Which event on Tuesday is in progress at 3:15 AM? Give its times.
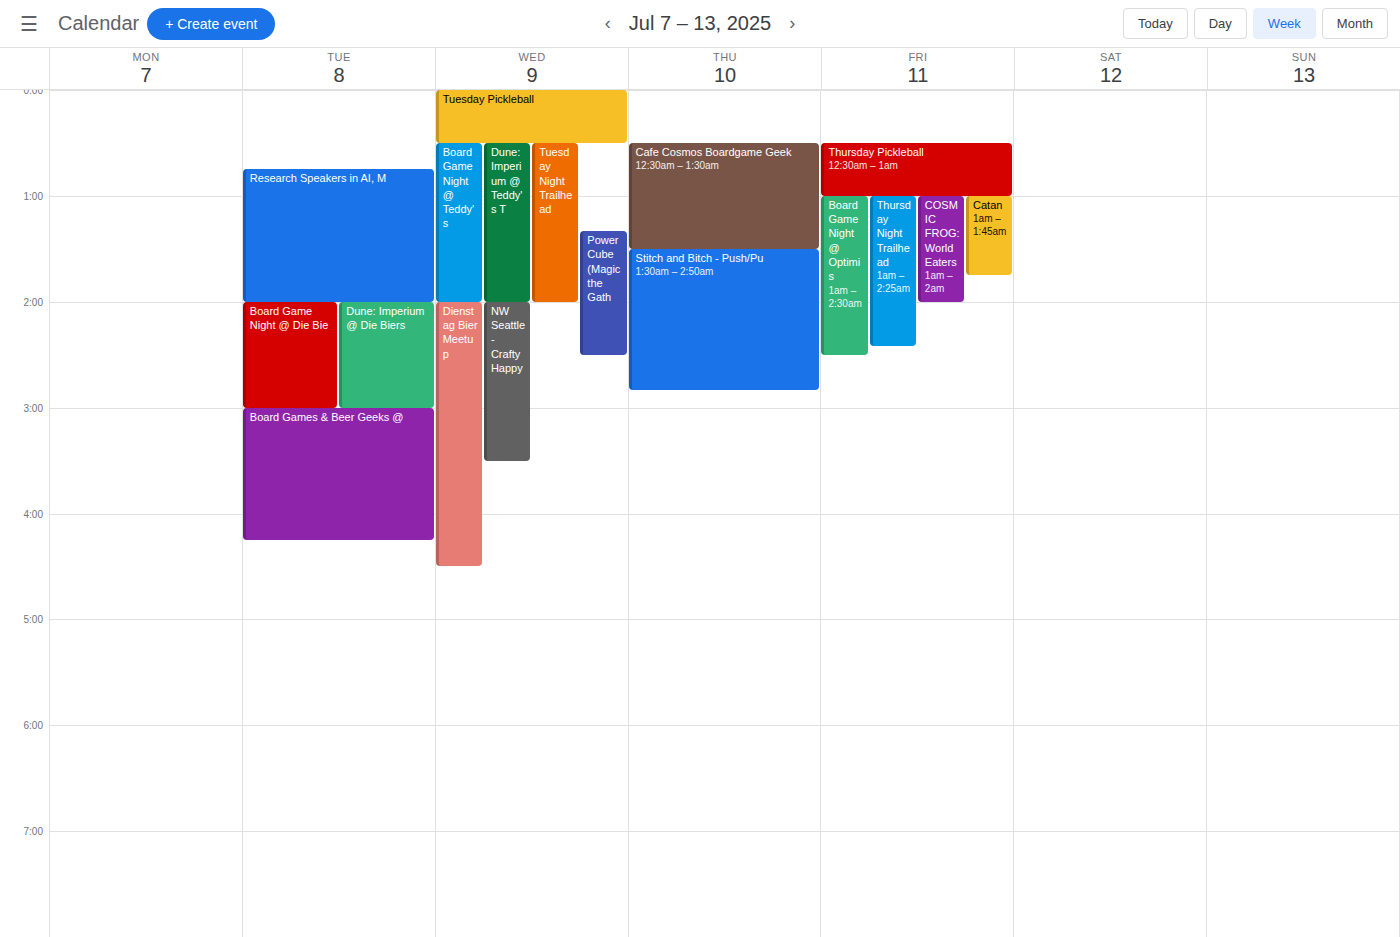
"Board Games & Beer Geeks @", 3:00 AM to 4:15 AM